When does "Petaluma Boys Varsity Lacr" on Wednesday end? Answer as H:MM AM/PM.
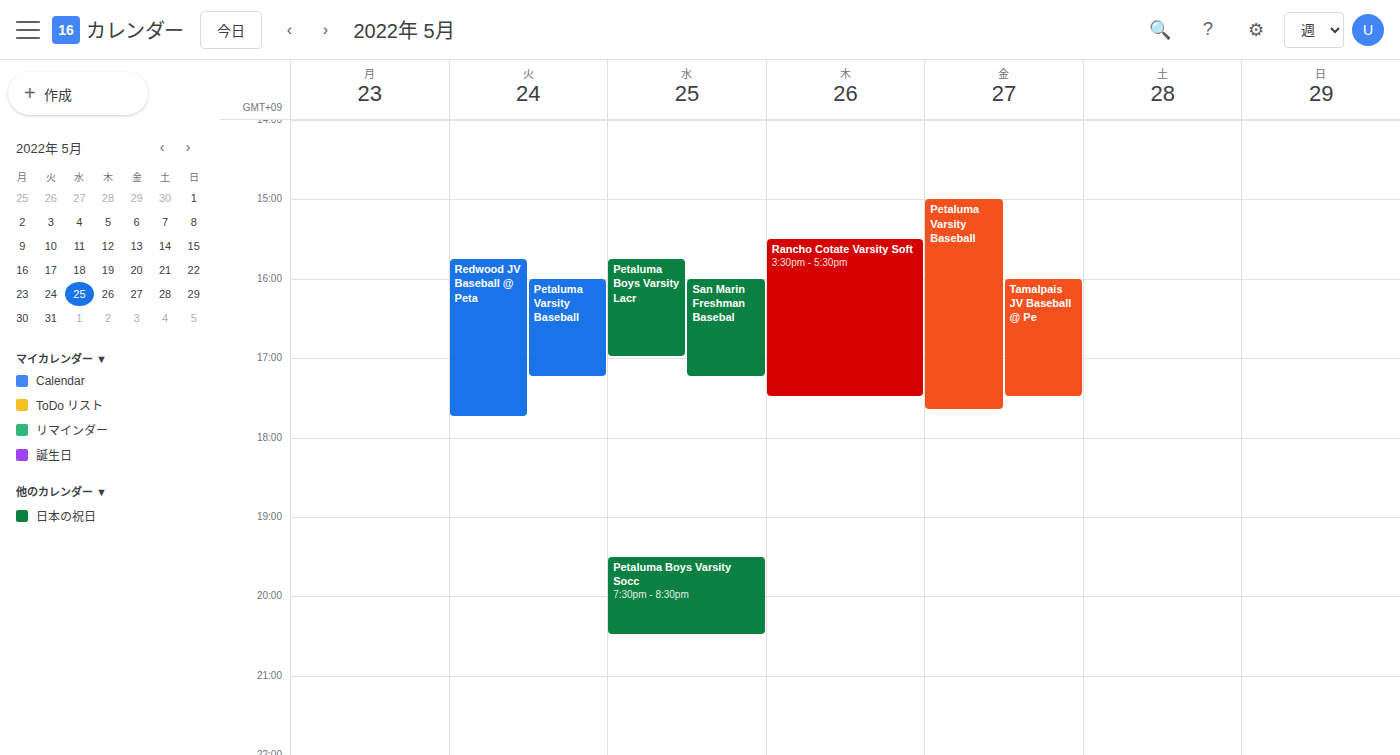
5:00 PM